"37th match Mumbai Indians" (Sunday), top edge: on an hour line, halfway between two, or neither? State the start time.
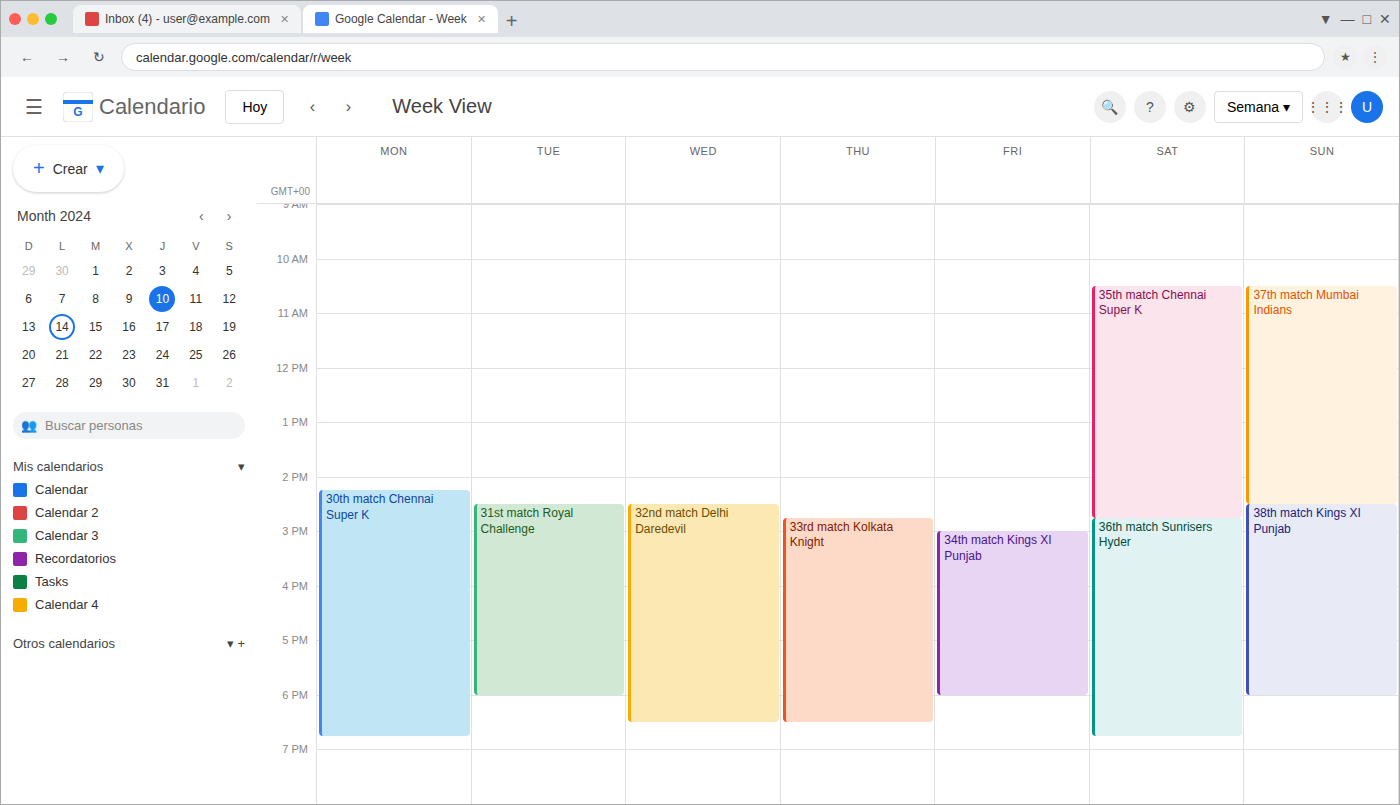
10:30 AM -- halfway between the 10 AM and 11 AM lines.